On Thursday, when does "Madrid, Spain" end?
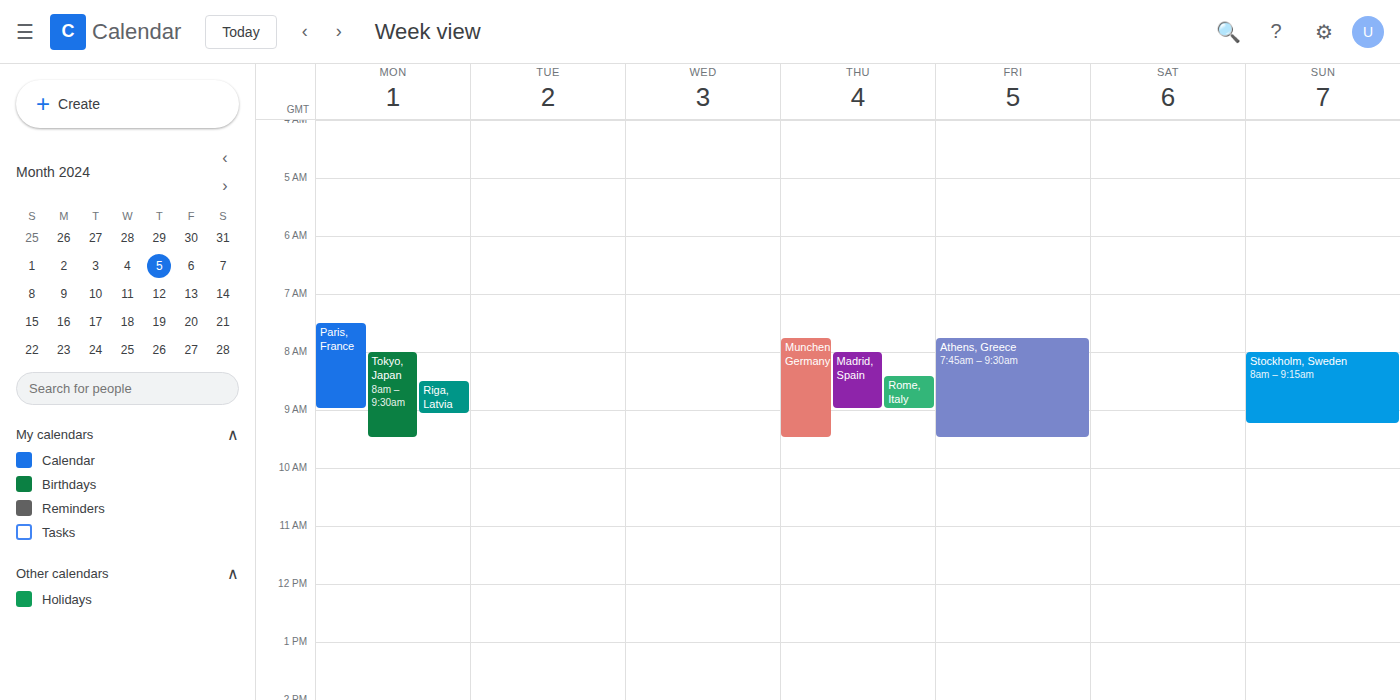
9:00 AM